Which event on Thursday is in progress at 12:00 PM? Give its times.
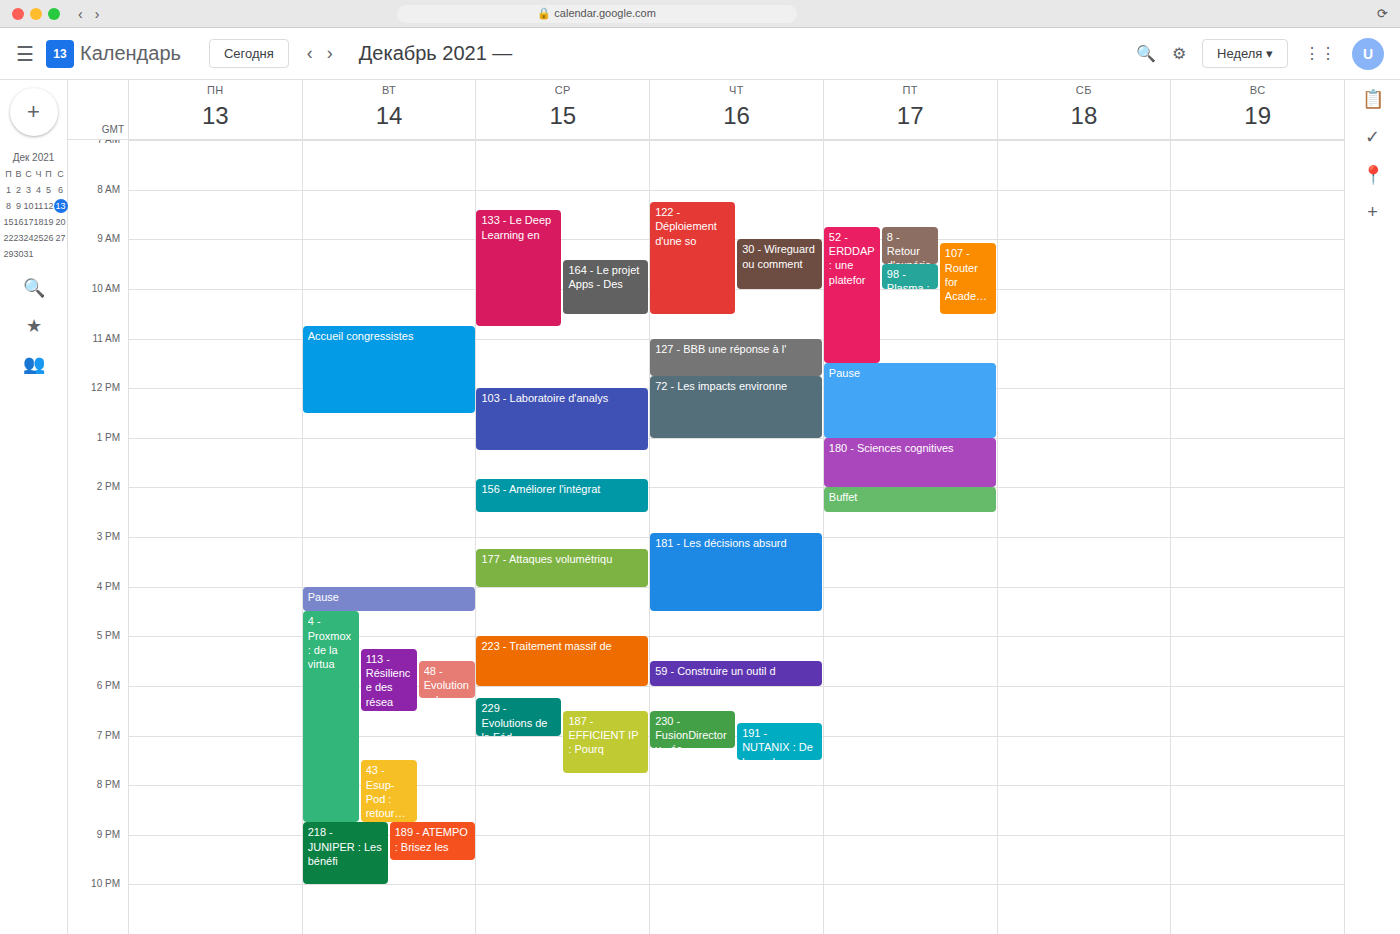
"72 - Les impacts environne", 11:45 AM to 1:00 PM